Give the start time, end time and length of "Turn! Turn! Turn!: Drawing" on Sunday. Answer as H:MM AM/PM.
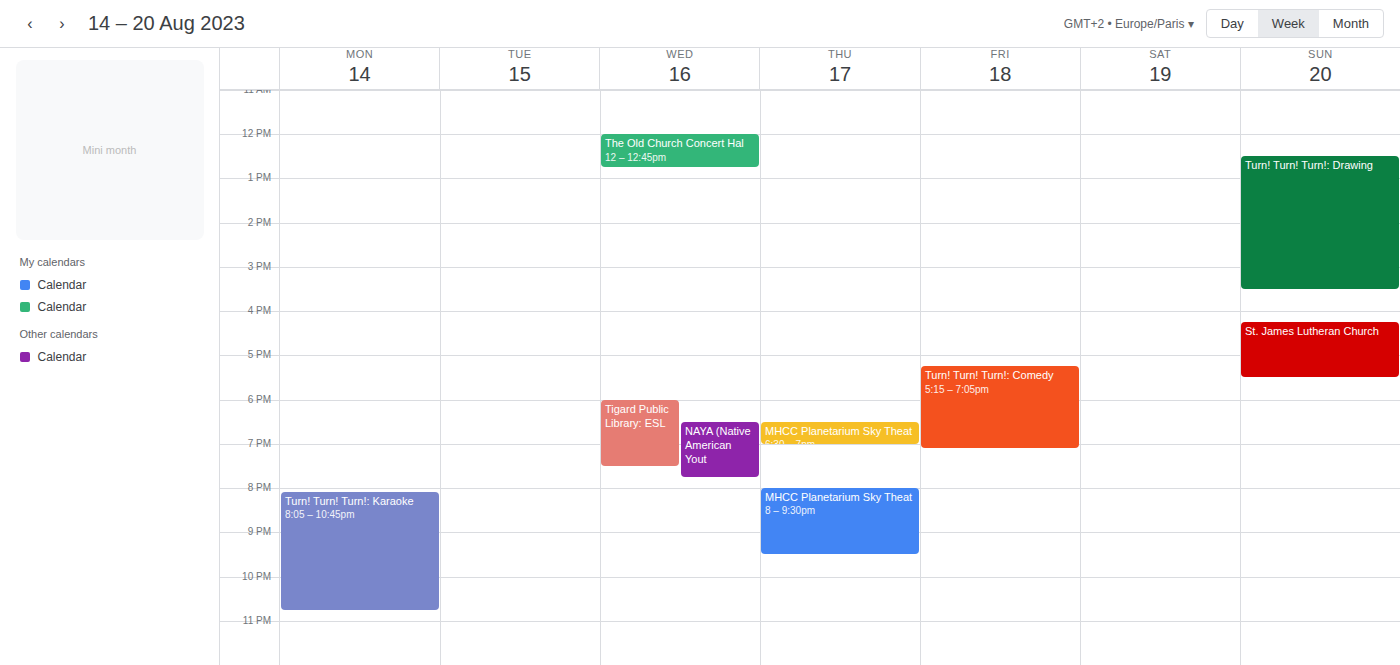
12:30 PM to 3:30 PM, 3 hours